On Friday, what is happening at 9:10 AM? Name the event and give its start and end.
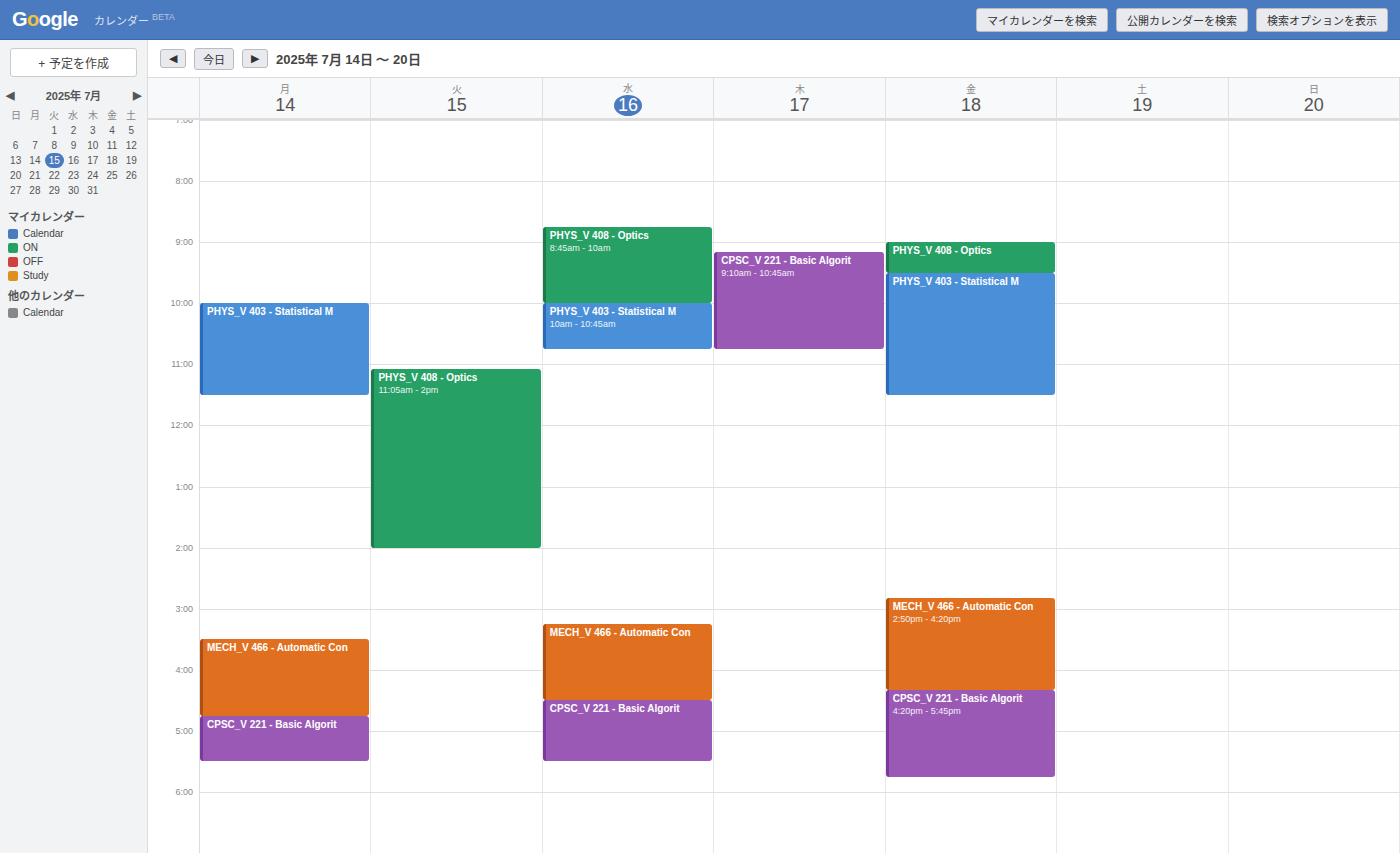
"PHYS_V 408 - Optics", 9:00 AM to 9:30 AM